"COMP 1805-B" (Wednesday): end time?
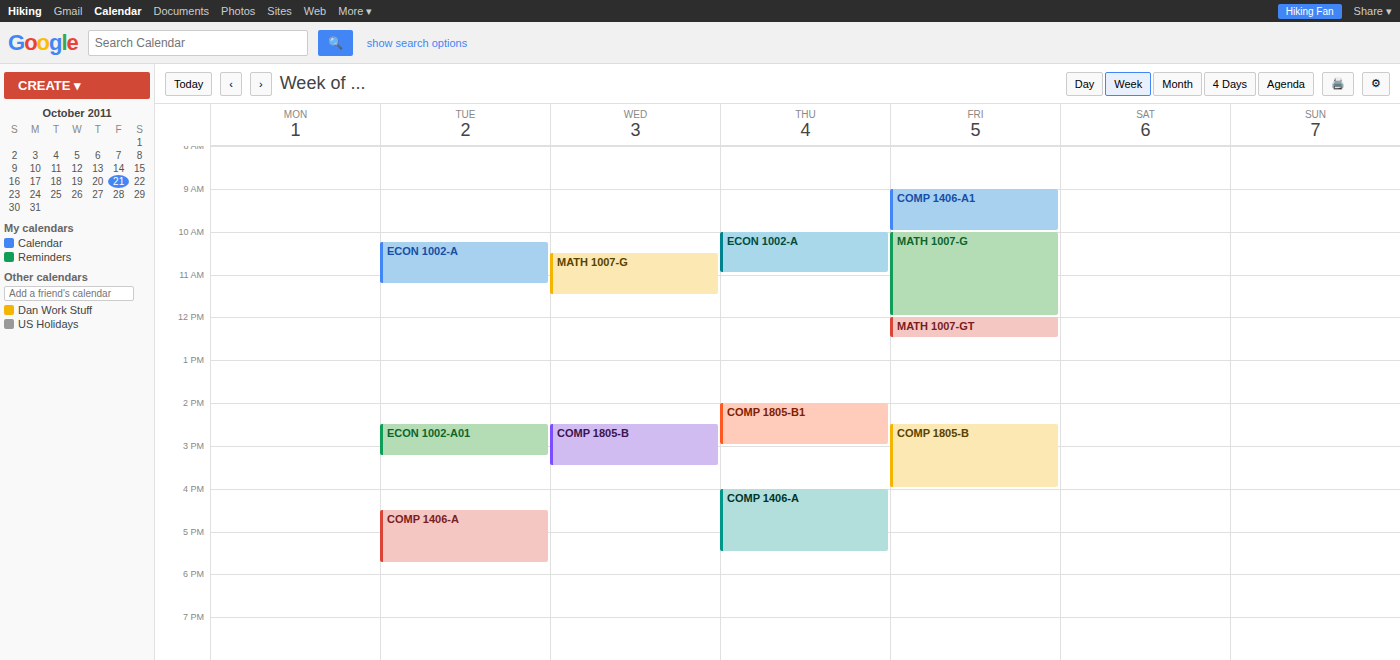
3:30 PM